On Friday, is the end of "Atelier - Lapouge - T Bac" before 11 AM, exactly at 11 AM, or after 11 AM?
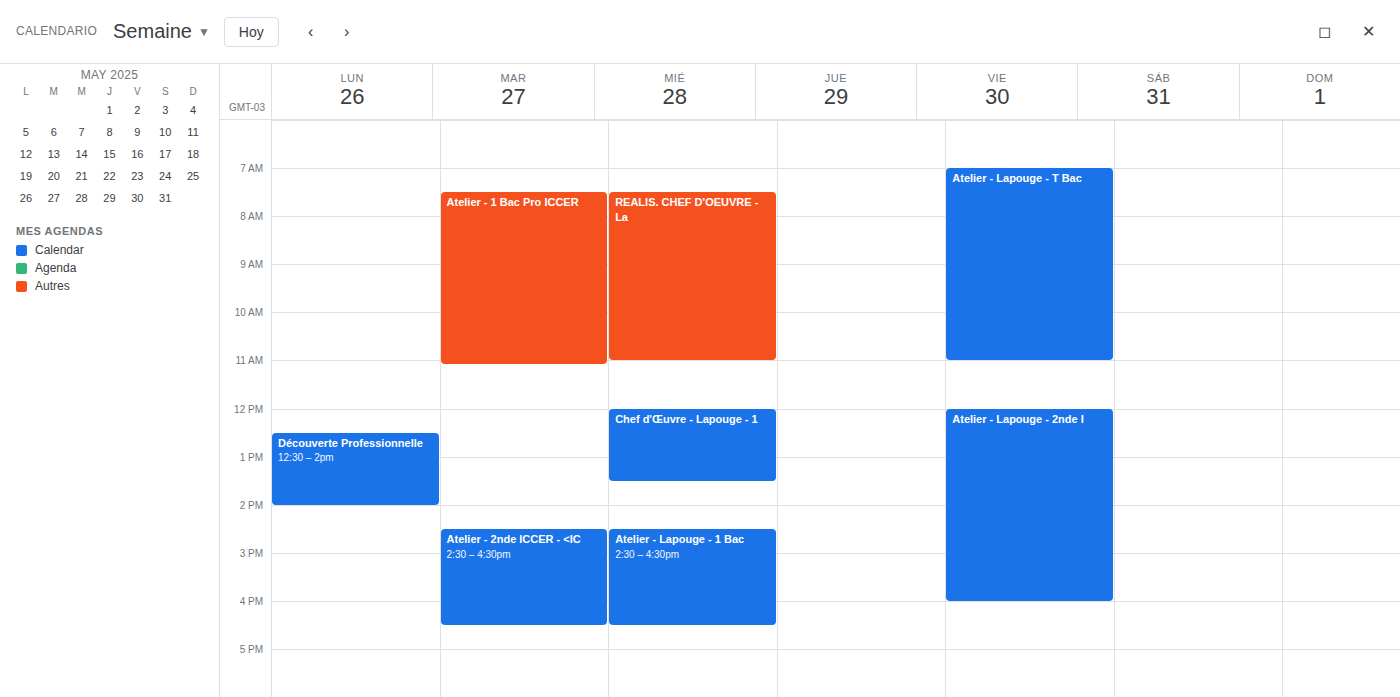
11:00 AM -- exactly at 11 AM, on the 11 AM line.